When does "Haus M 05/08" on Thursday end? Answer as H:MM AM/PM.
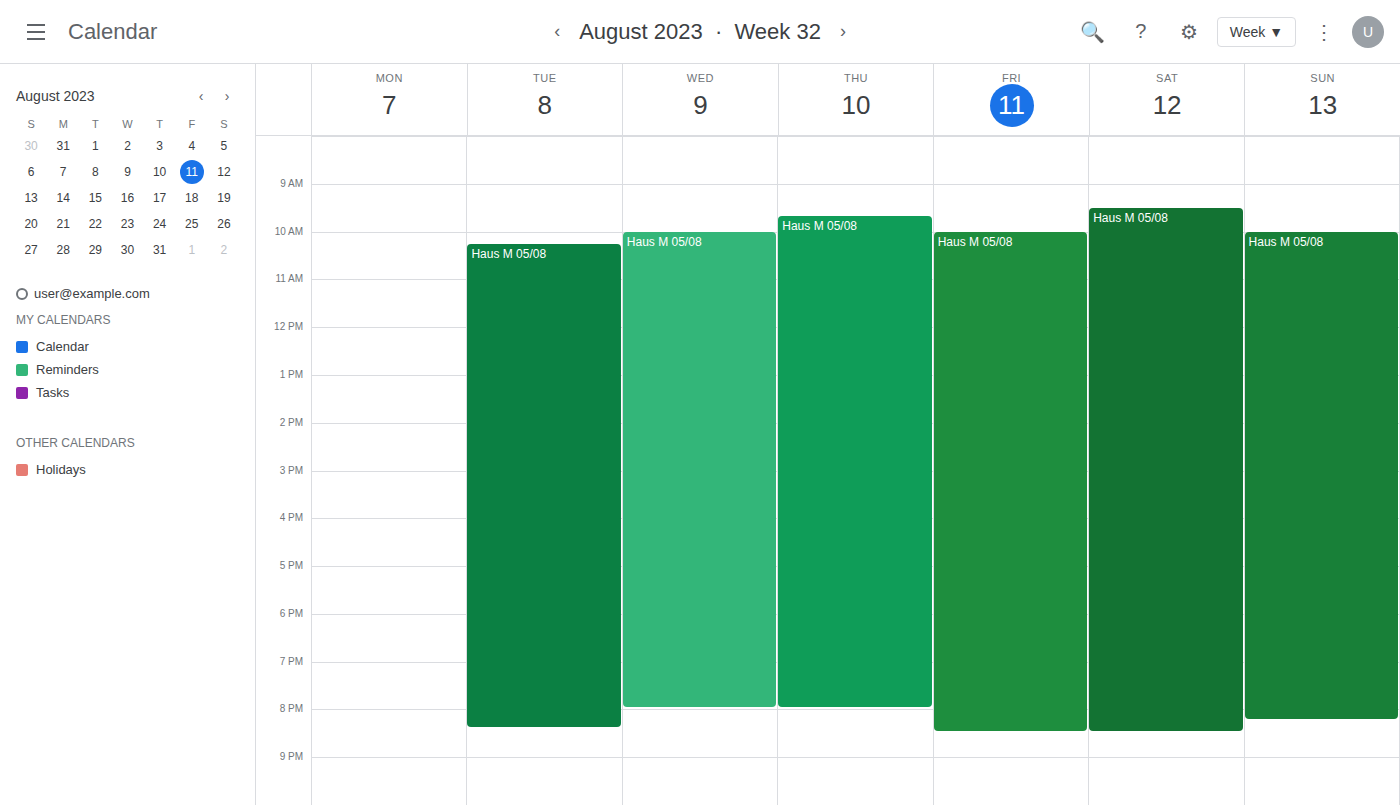
8:00 PM